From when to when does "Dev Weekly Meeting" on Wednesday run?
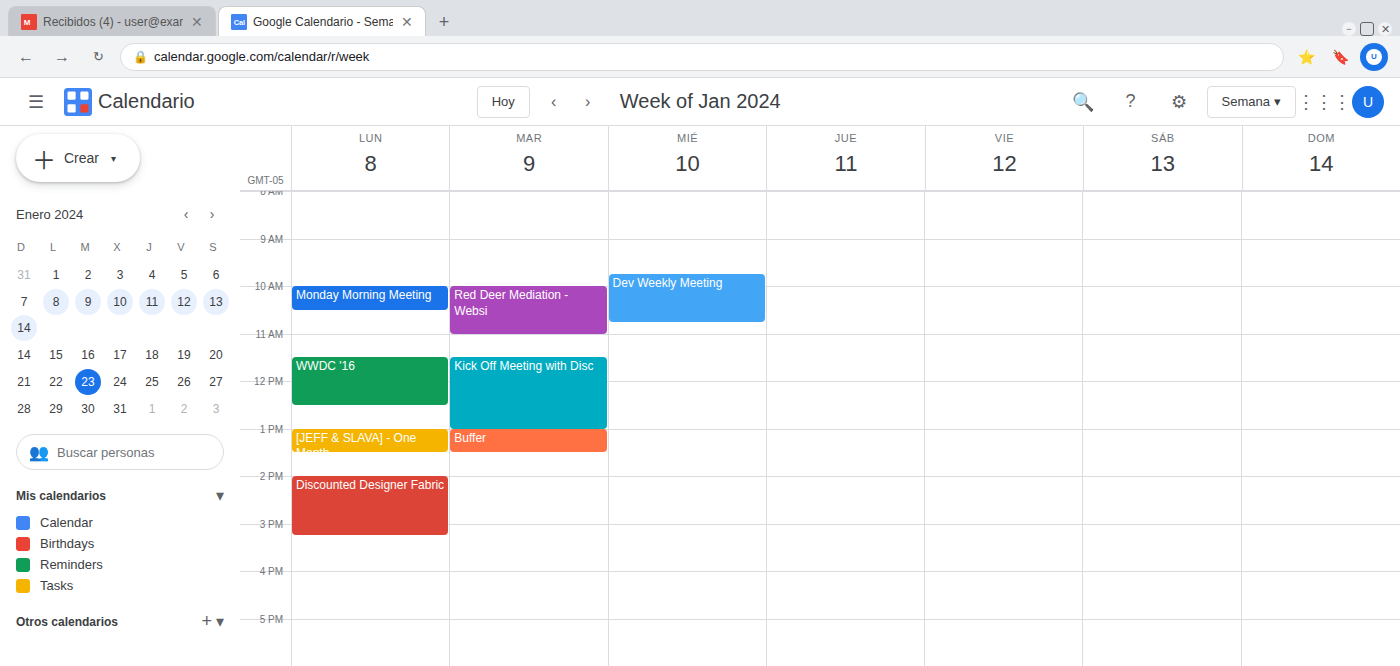
9:45 AM to 10:45 AM